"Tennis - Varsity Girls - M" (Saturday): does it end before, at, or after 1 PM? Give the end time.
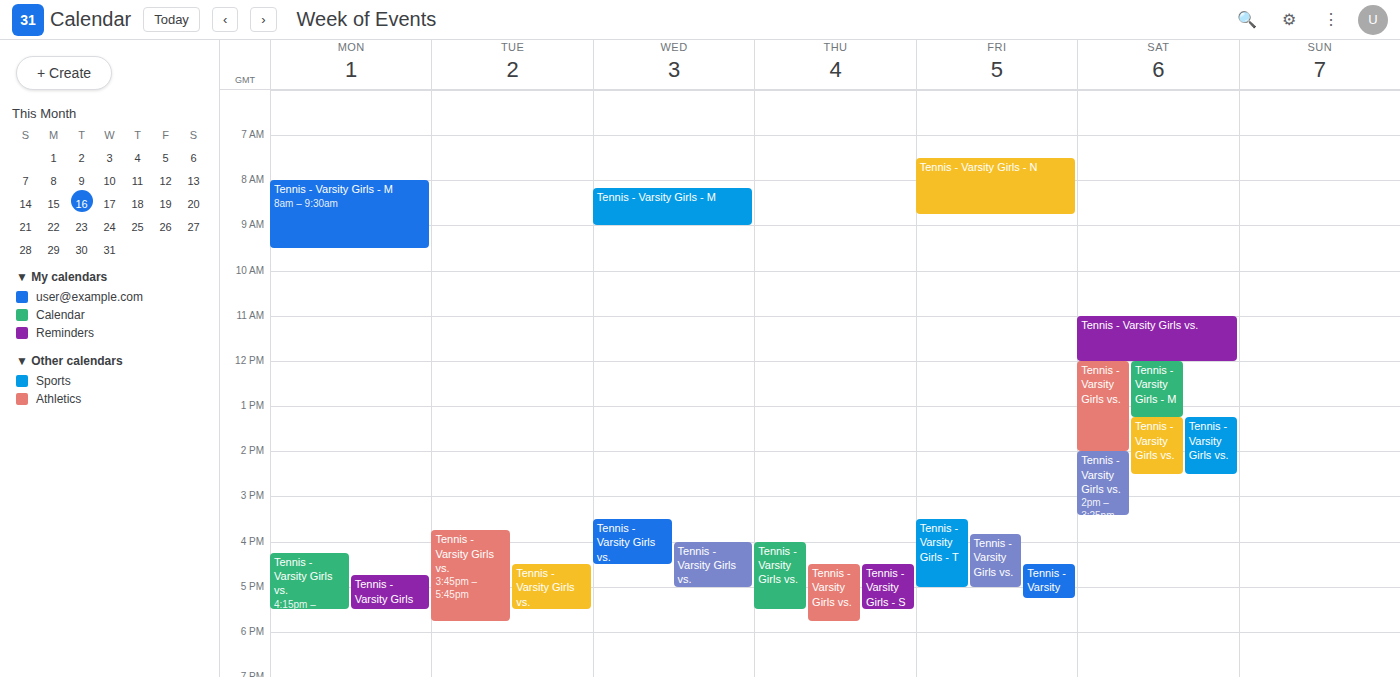
1:15 PM -- after 1 PM, 15 minutes below the 1 PM line.